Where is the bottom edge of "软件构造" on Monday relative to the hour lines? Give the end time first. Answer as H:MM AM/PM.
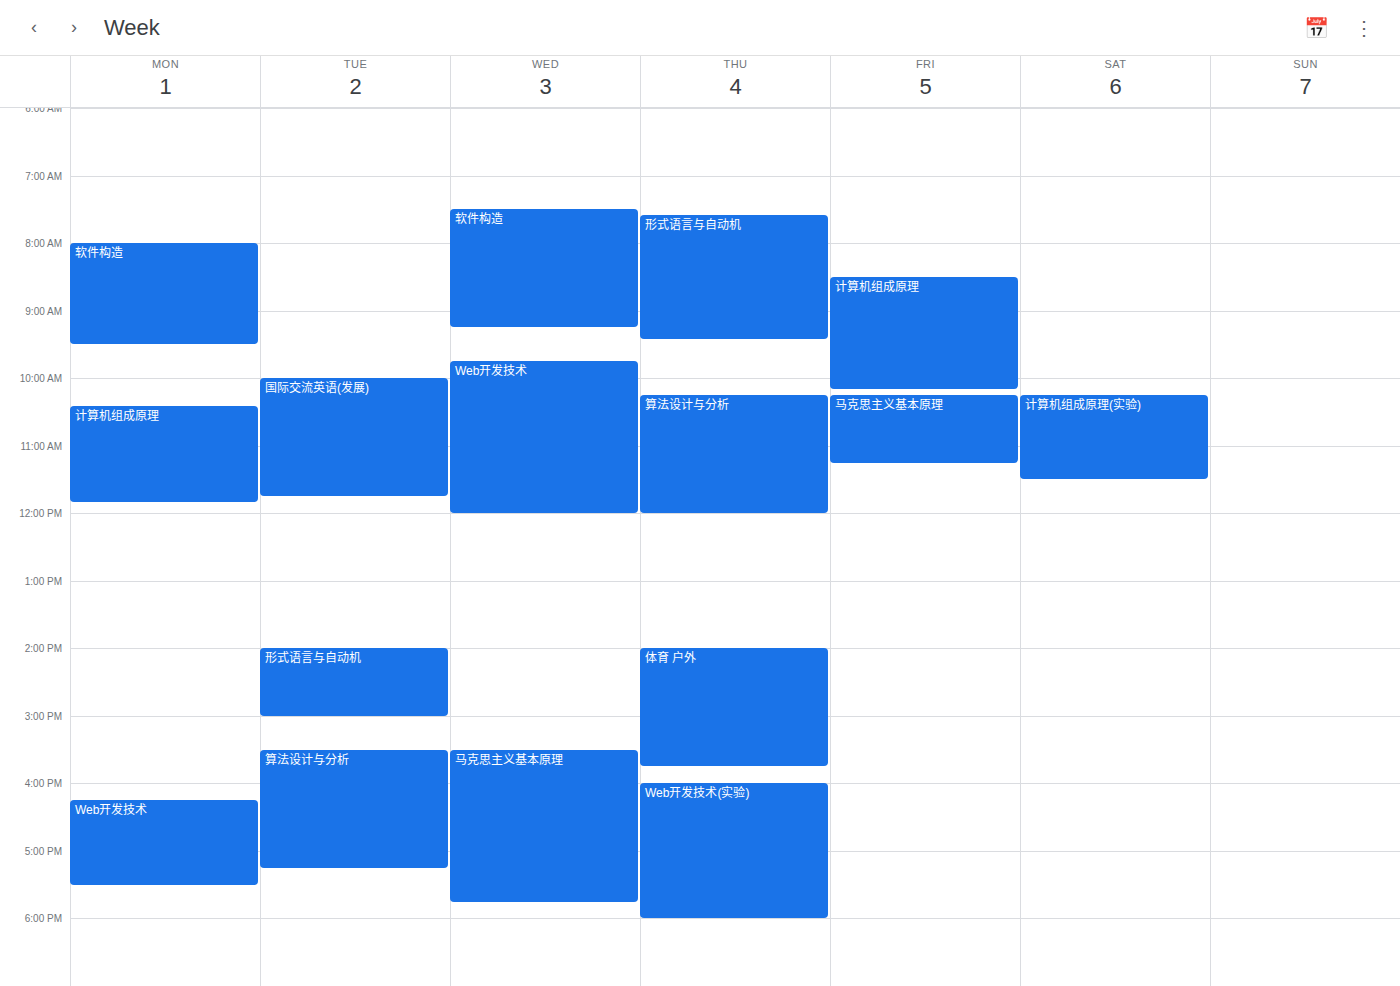
9:30 AM -- halfway between the 9 AM and 10 AM lines.